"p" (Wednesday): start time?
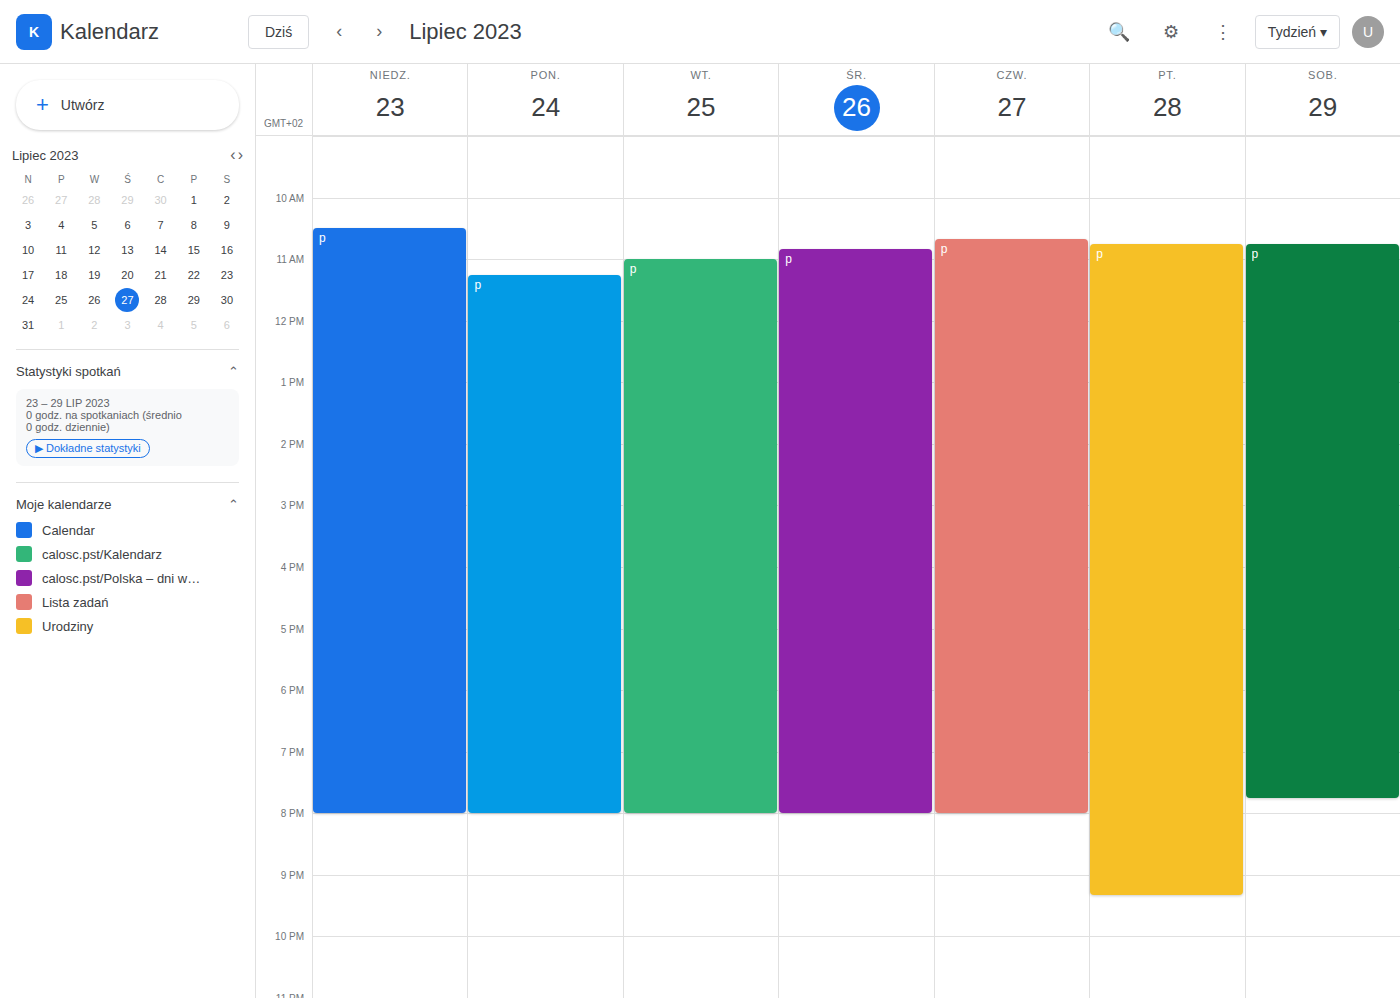
10:50 AM